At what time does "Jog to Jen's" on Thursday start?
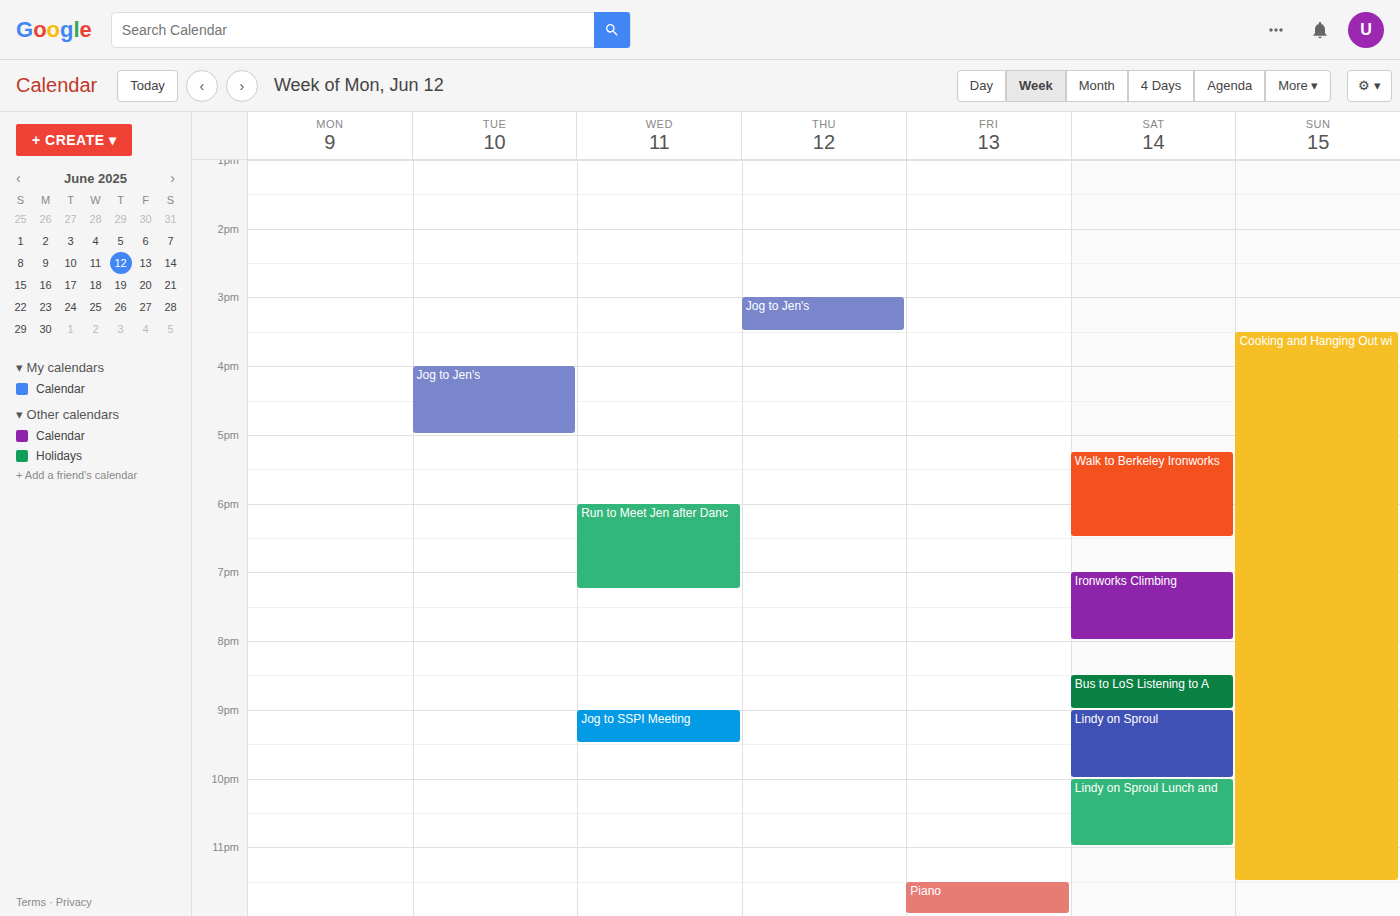
3:00 PM